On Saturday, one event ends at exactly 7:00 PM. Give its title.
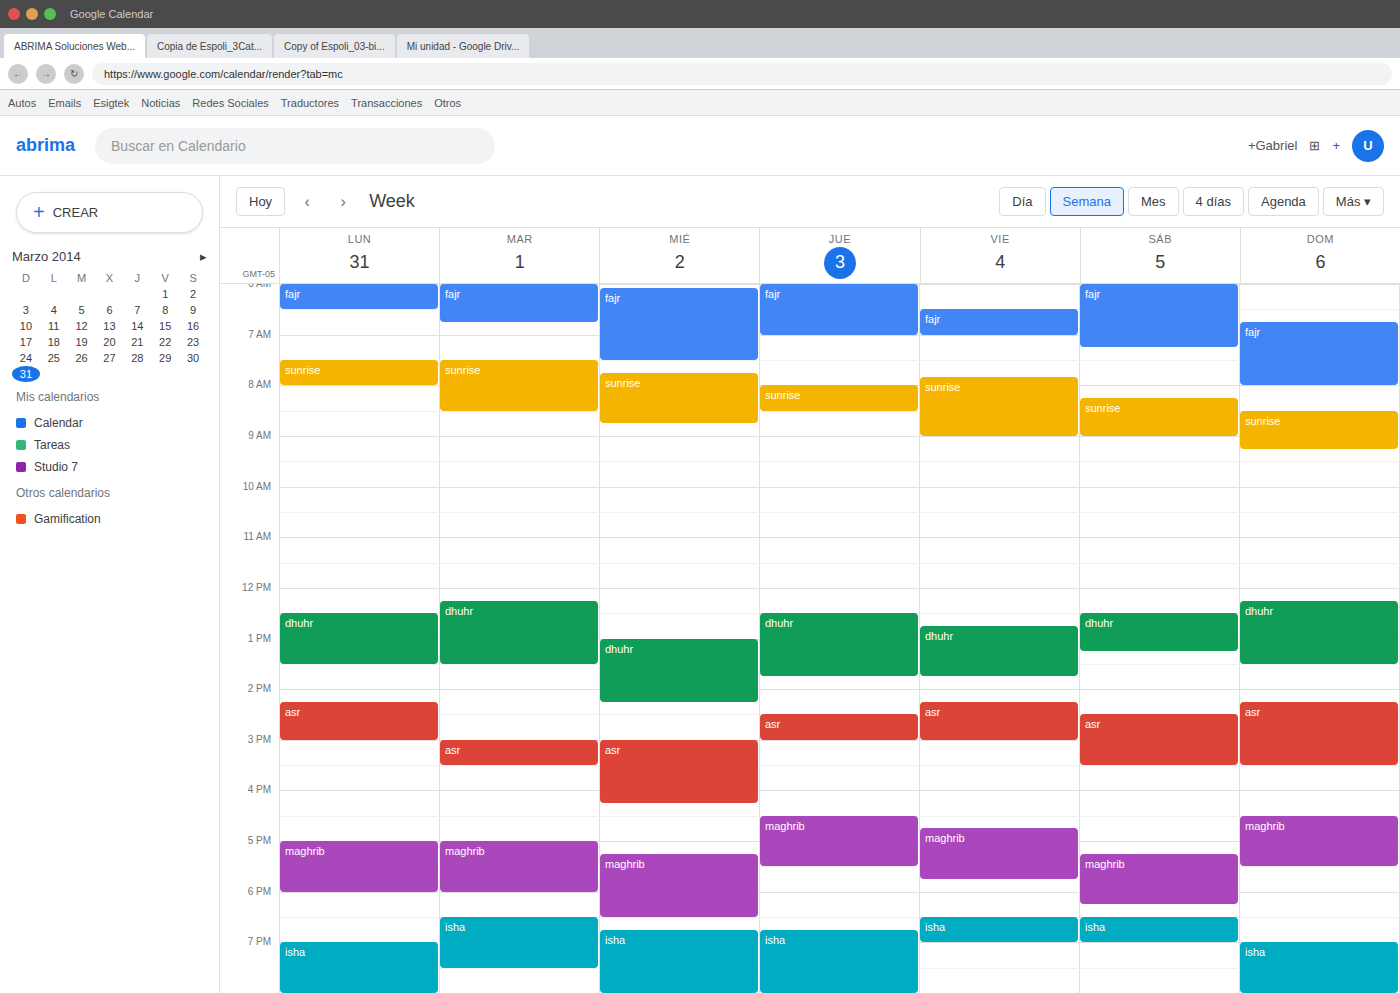
"isha"